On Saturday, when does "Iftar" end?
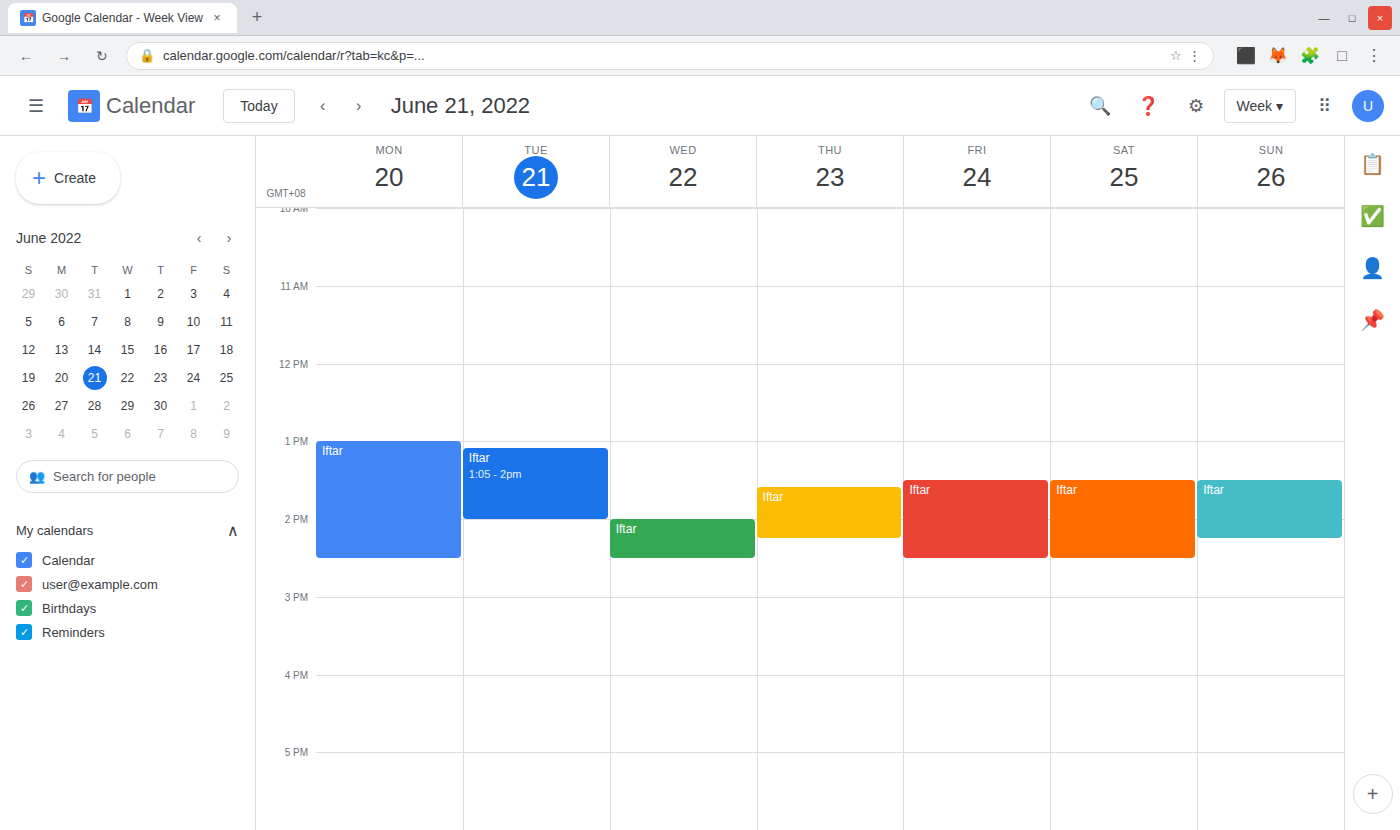
2:30 PM